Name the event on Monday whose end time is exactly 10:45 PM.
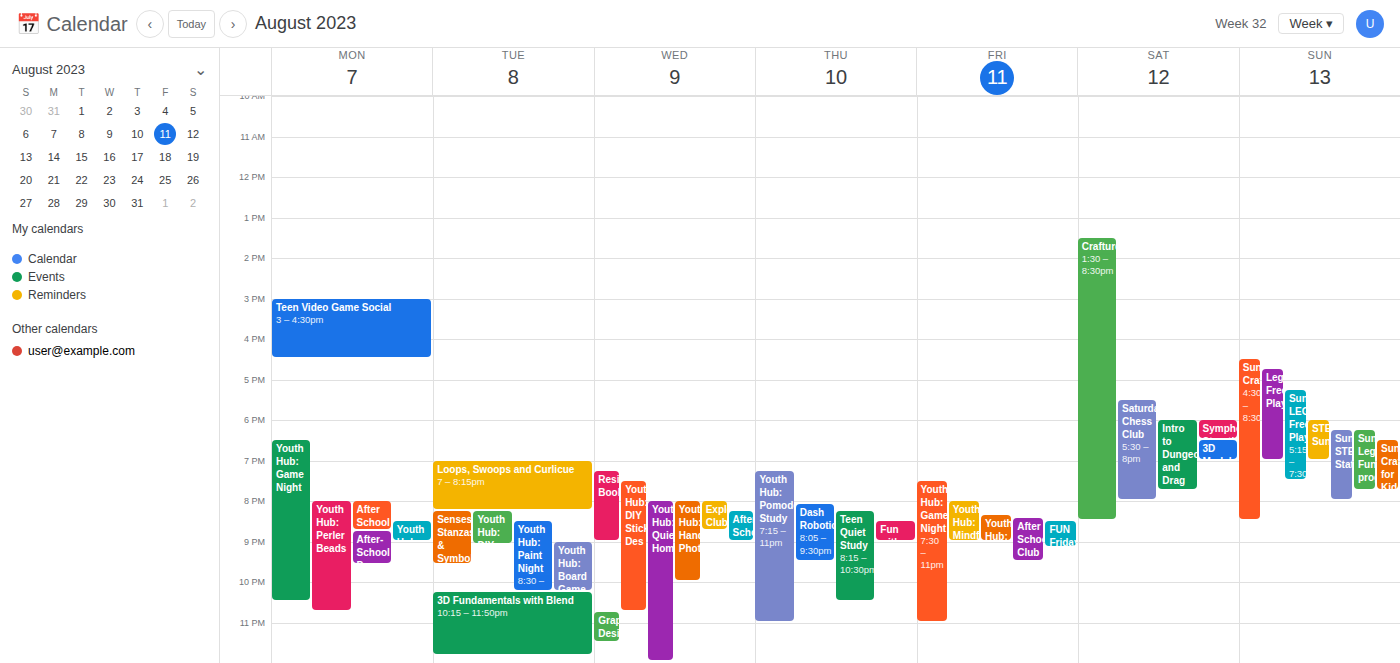
"Youth Hub: Perler Beads"